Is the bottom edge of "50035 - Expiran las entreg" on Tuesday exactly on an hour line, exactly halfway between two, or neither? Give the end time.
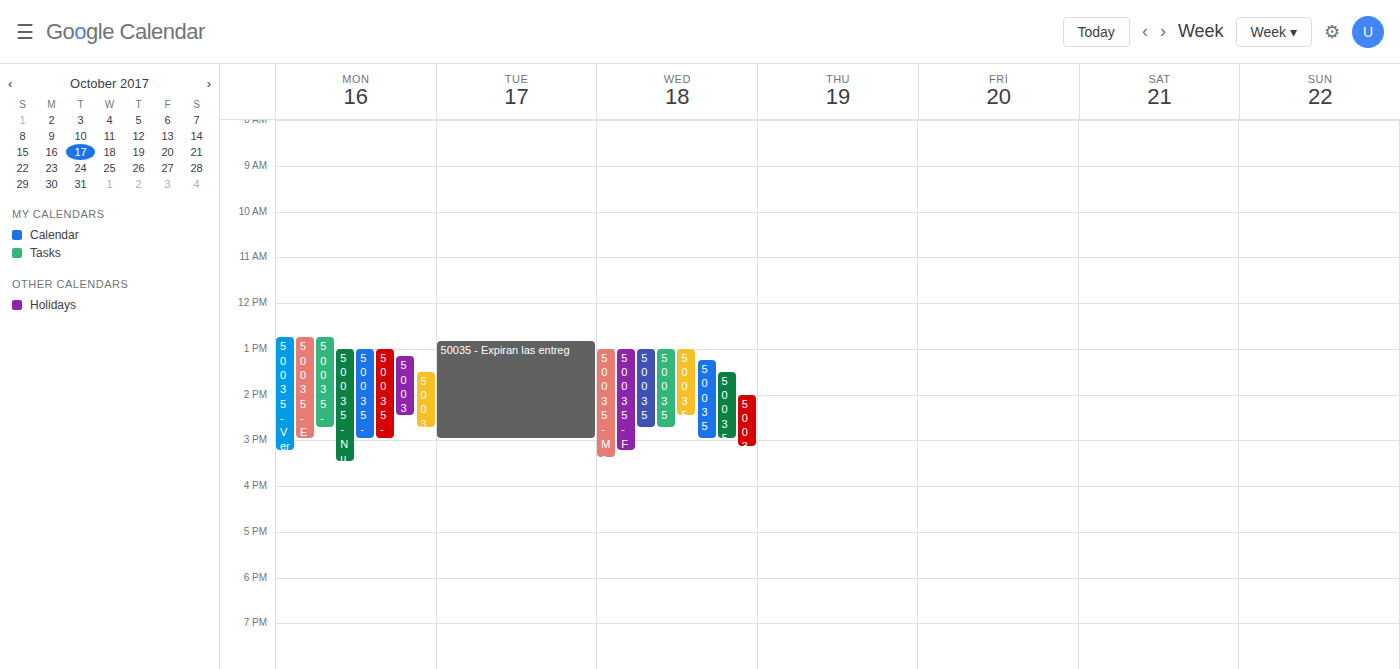
3:00 PM -- exactly on the 3 PM line.